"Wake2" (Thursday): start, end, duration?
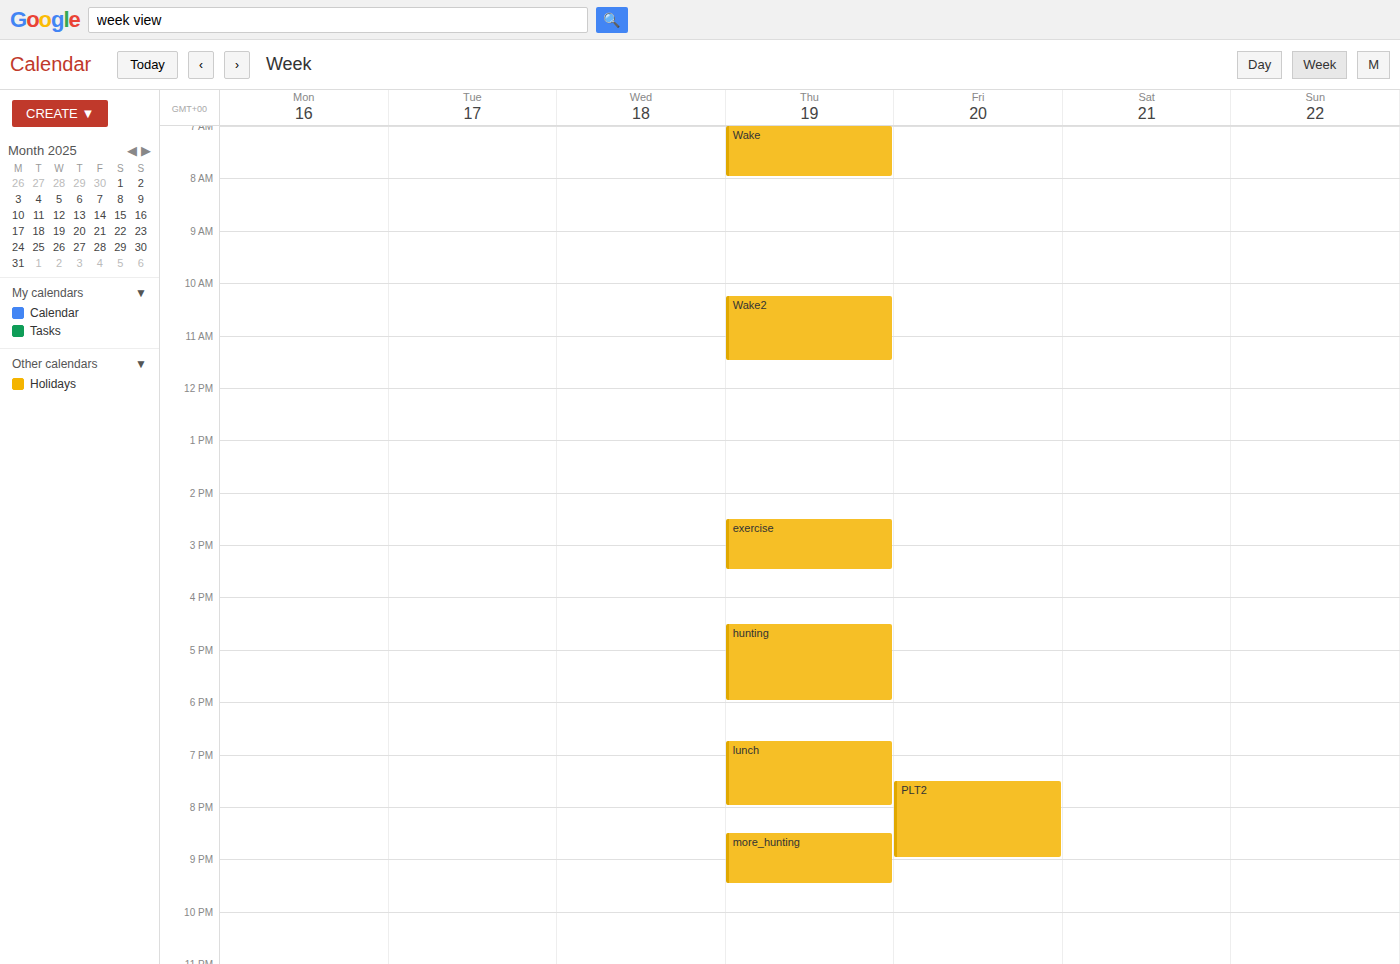
10:15 AM to 11:30 AM, 1 hour 15 minutes